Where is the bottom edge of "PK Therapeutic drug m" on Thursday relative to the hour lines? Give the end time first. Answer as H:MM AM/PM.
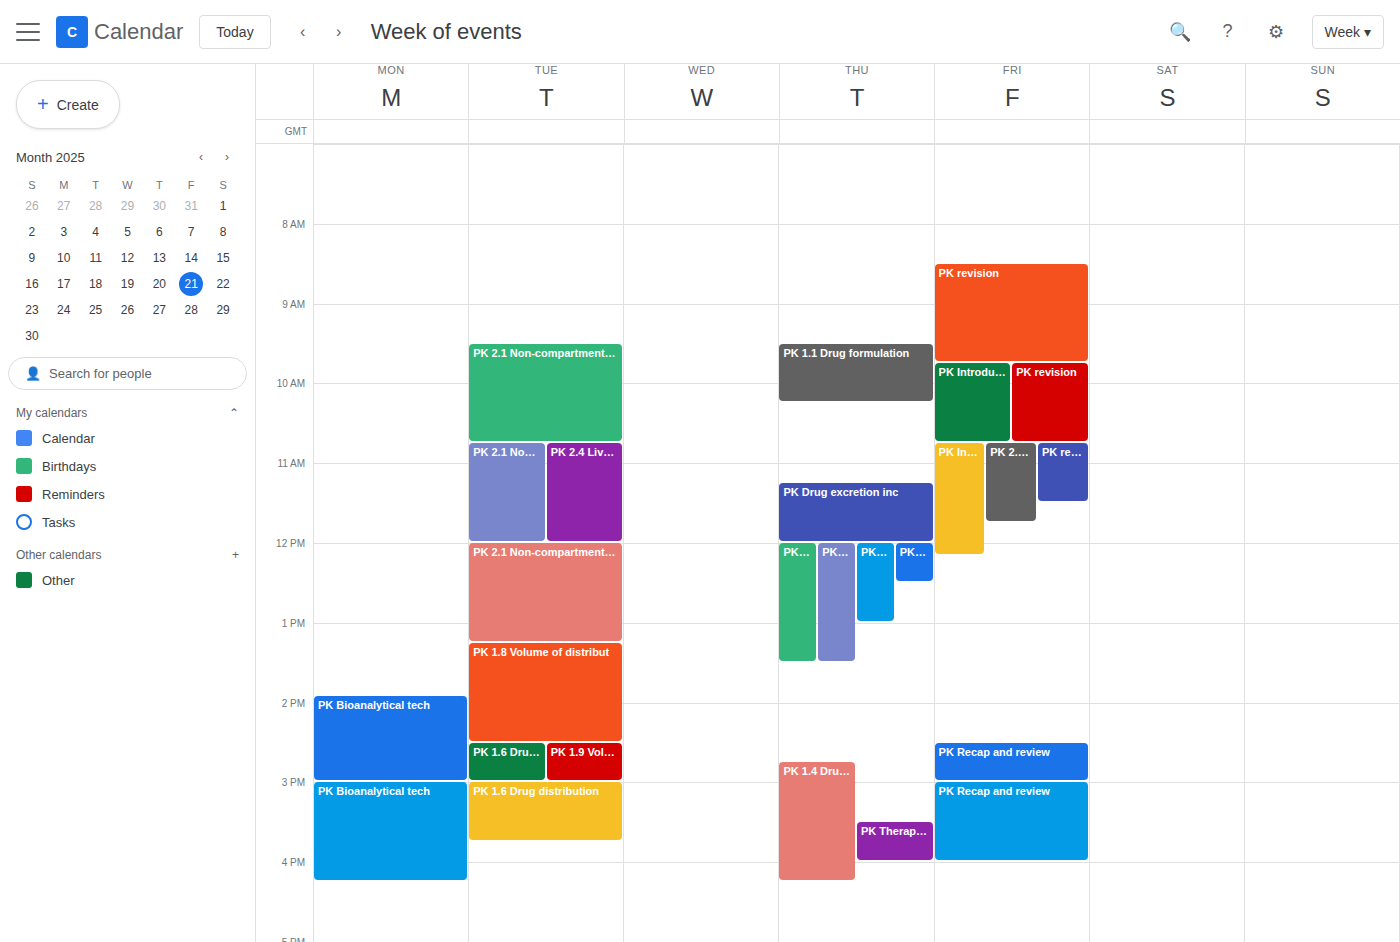
4:00 PM -- exactly on the 4 PM line.